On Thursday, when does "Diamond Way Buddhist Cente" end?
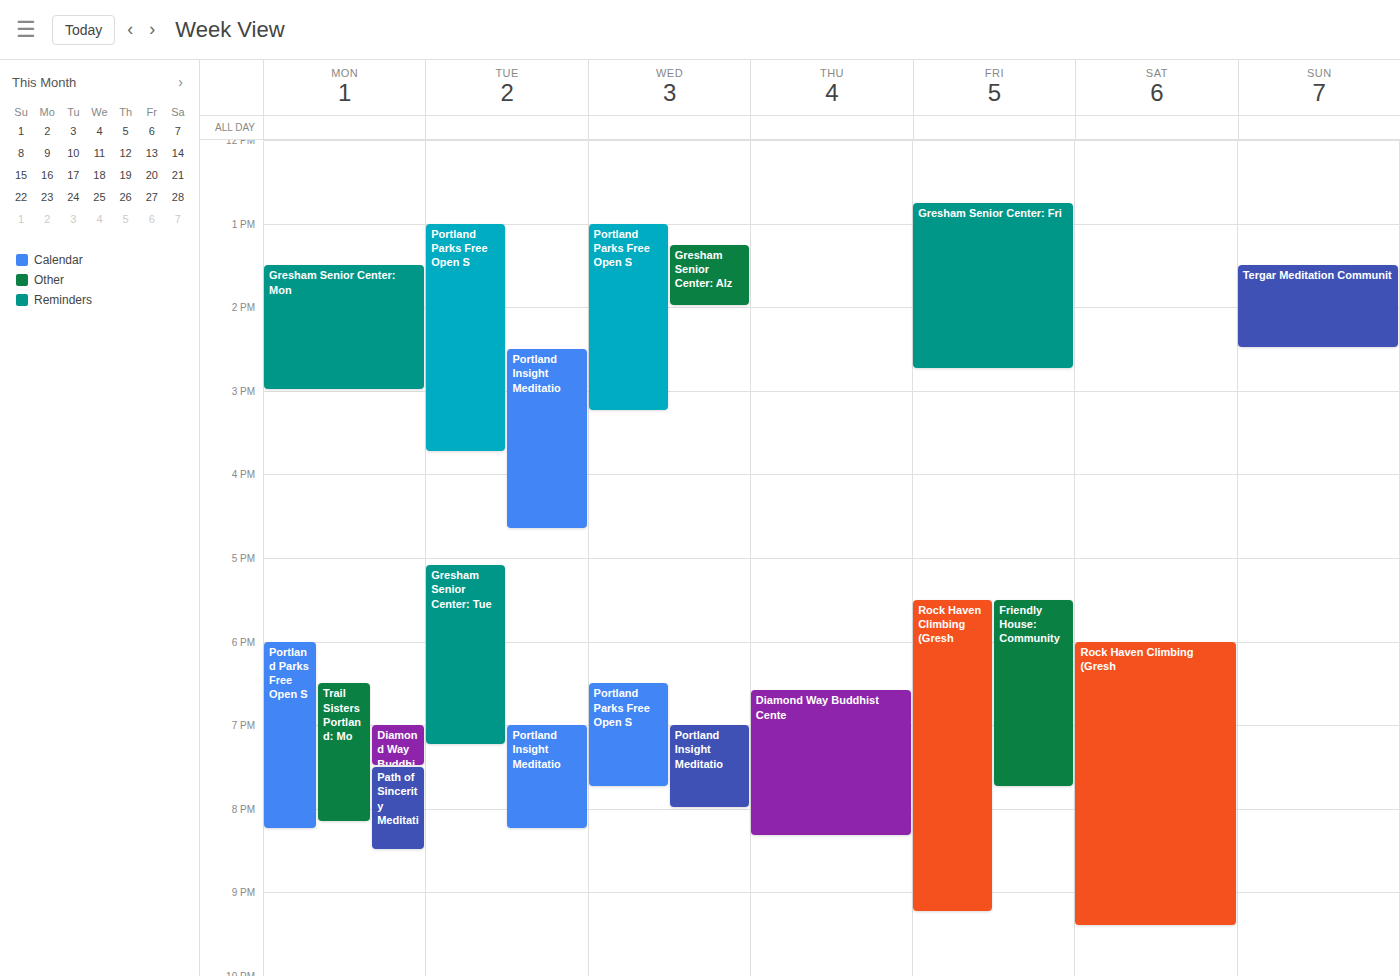
20:20